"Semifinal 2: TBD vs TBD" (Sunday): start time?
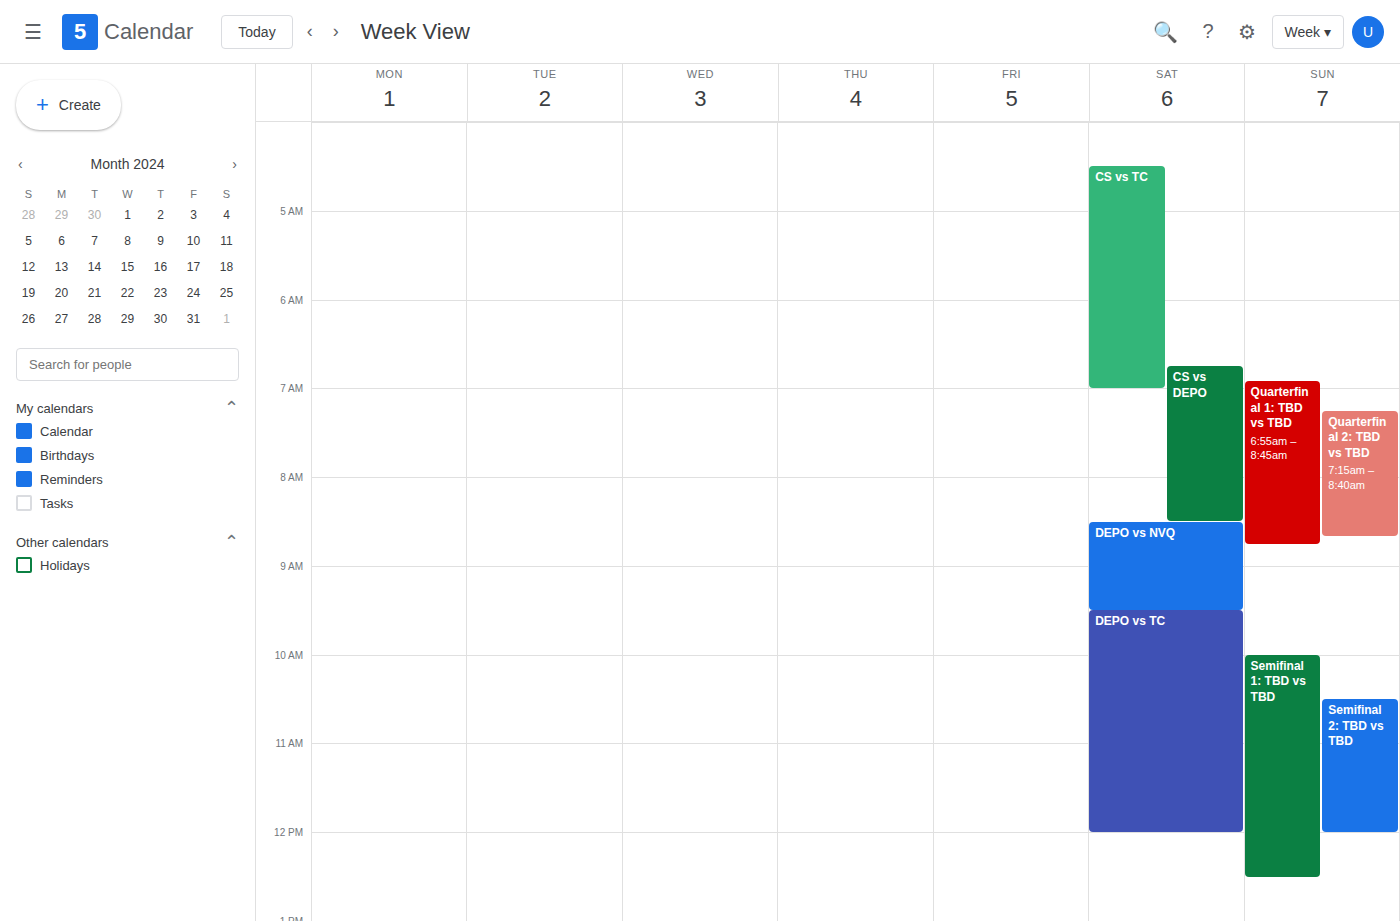
10:30 AM